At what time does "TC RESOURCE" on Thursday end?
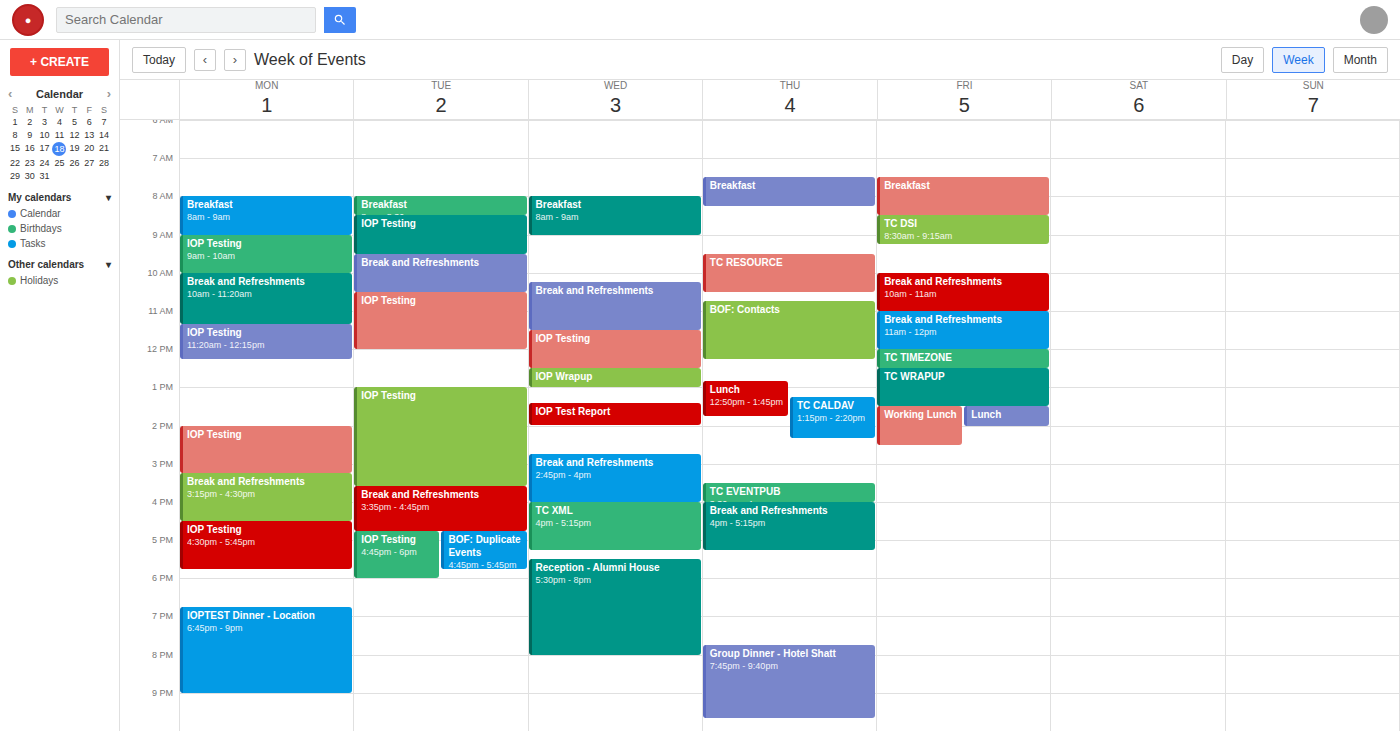
10:30 AM